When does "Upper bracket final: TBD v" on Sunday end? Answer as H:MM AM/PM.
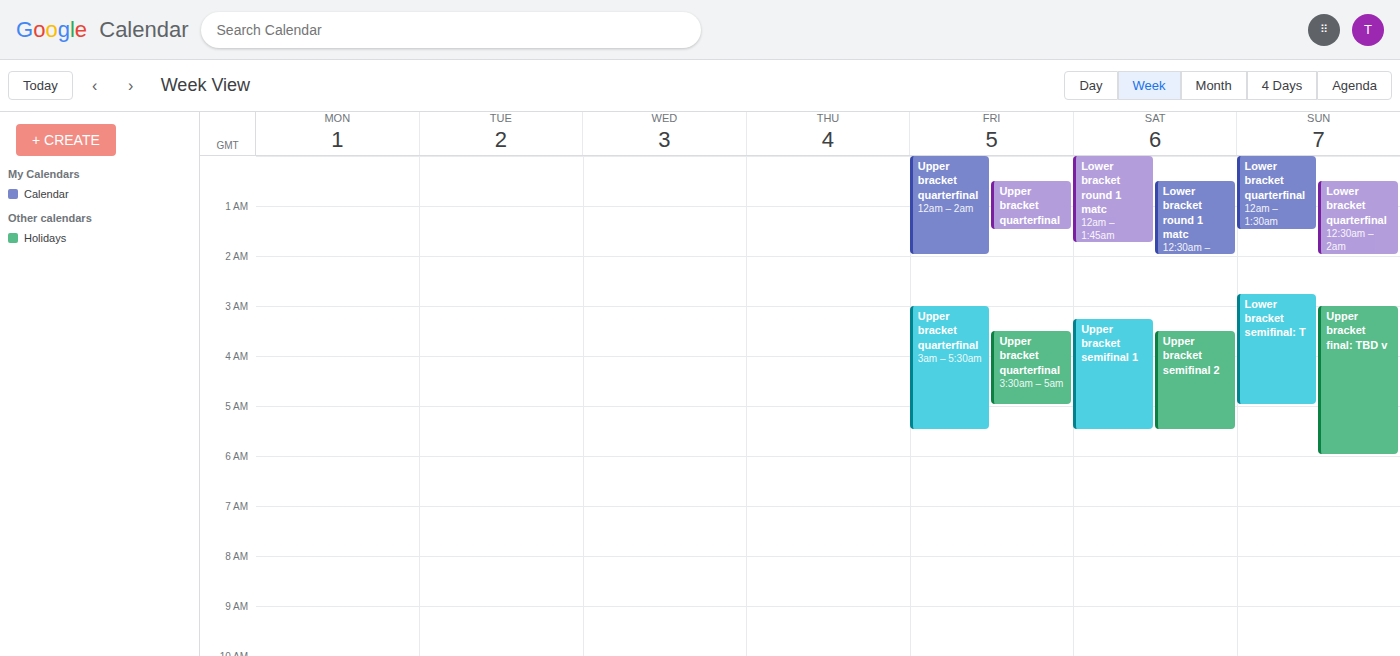
6:00 AM